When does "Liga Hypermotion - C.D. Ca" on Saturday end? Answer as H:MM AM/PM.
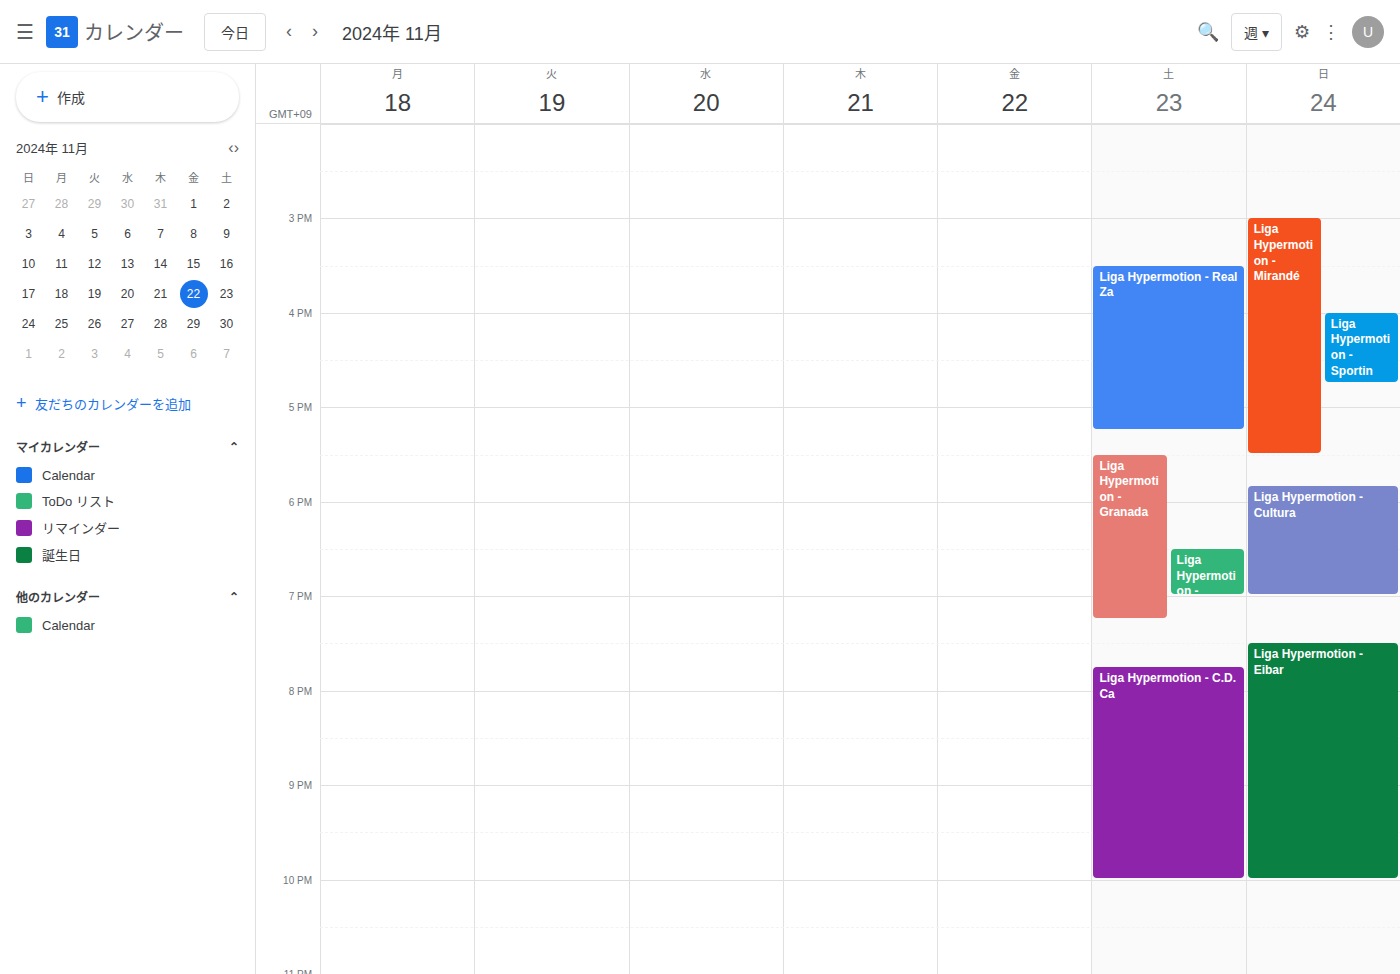
10:00 PM